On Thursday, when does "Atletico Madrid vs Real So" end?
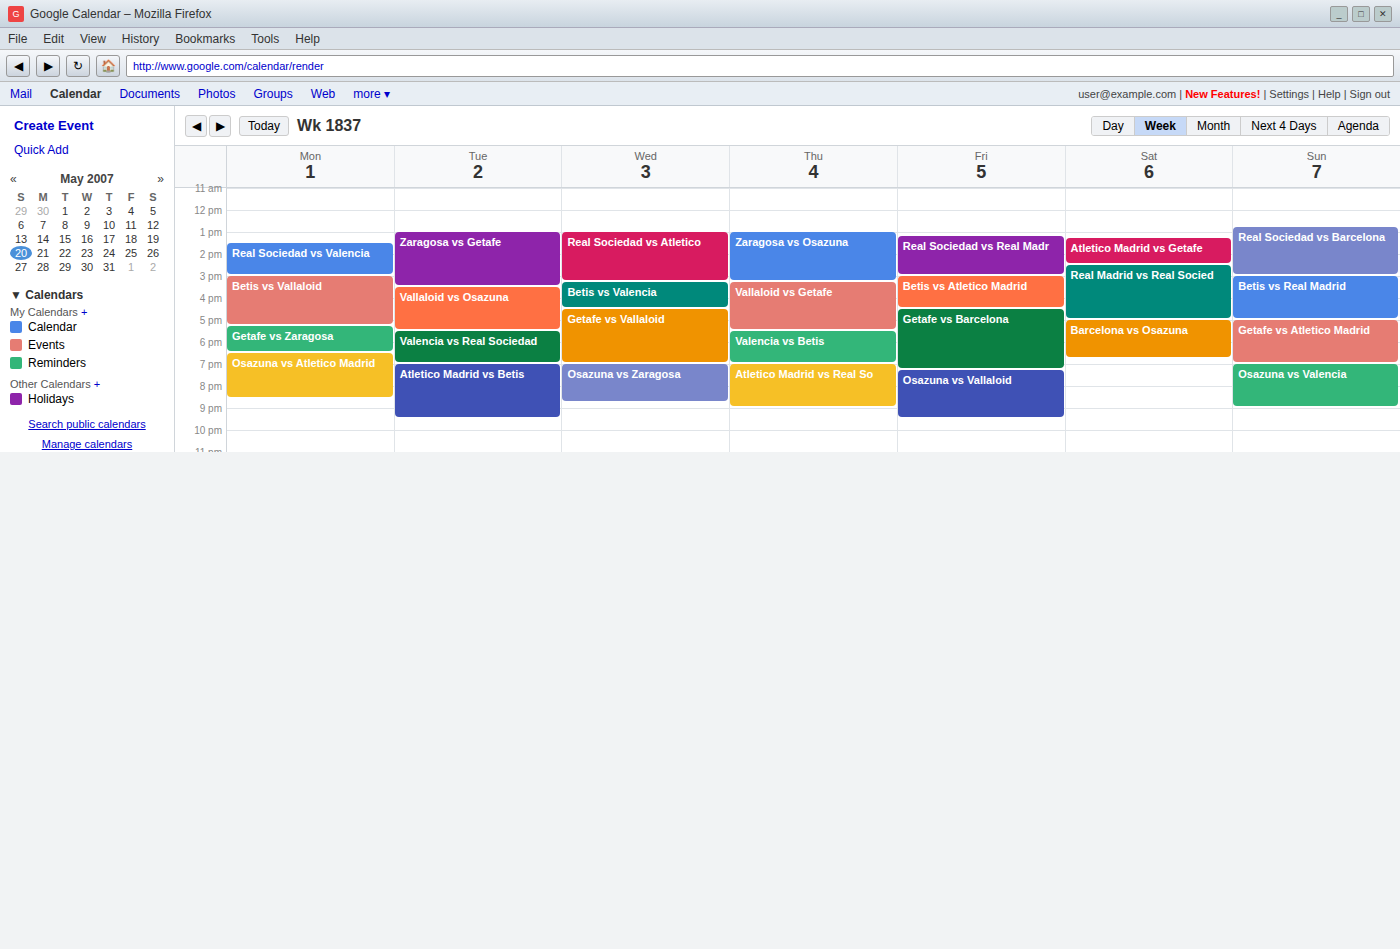
21:00